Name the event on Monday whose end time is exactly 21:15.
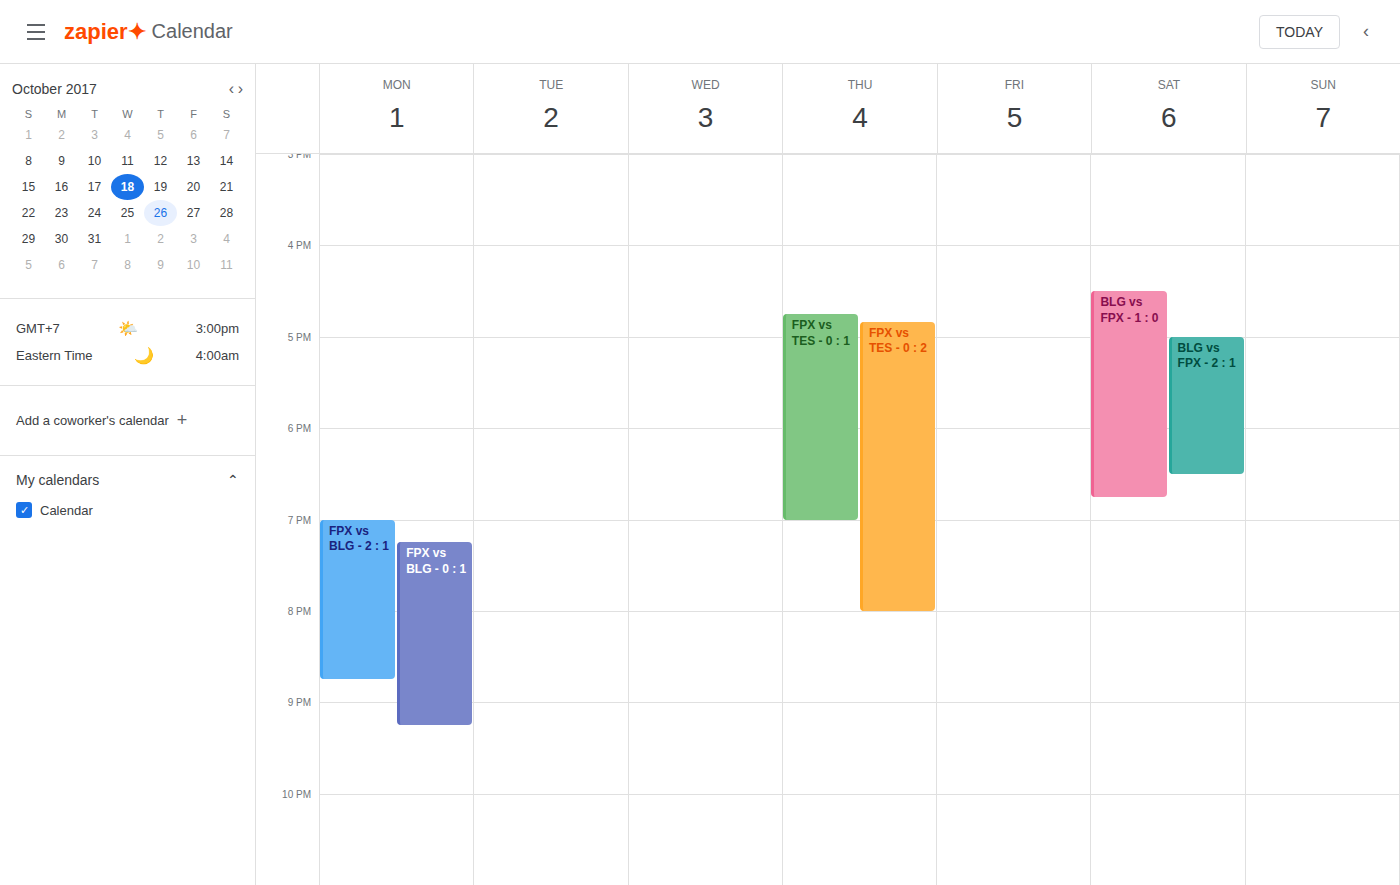
"FPX vs BLG - 0 : 1"